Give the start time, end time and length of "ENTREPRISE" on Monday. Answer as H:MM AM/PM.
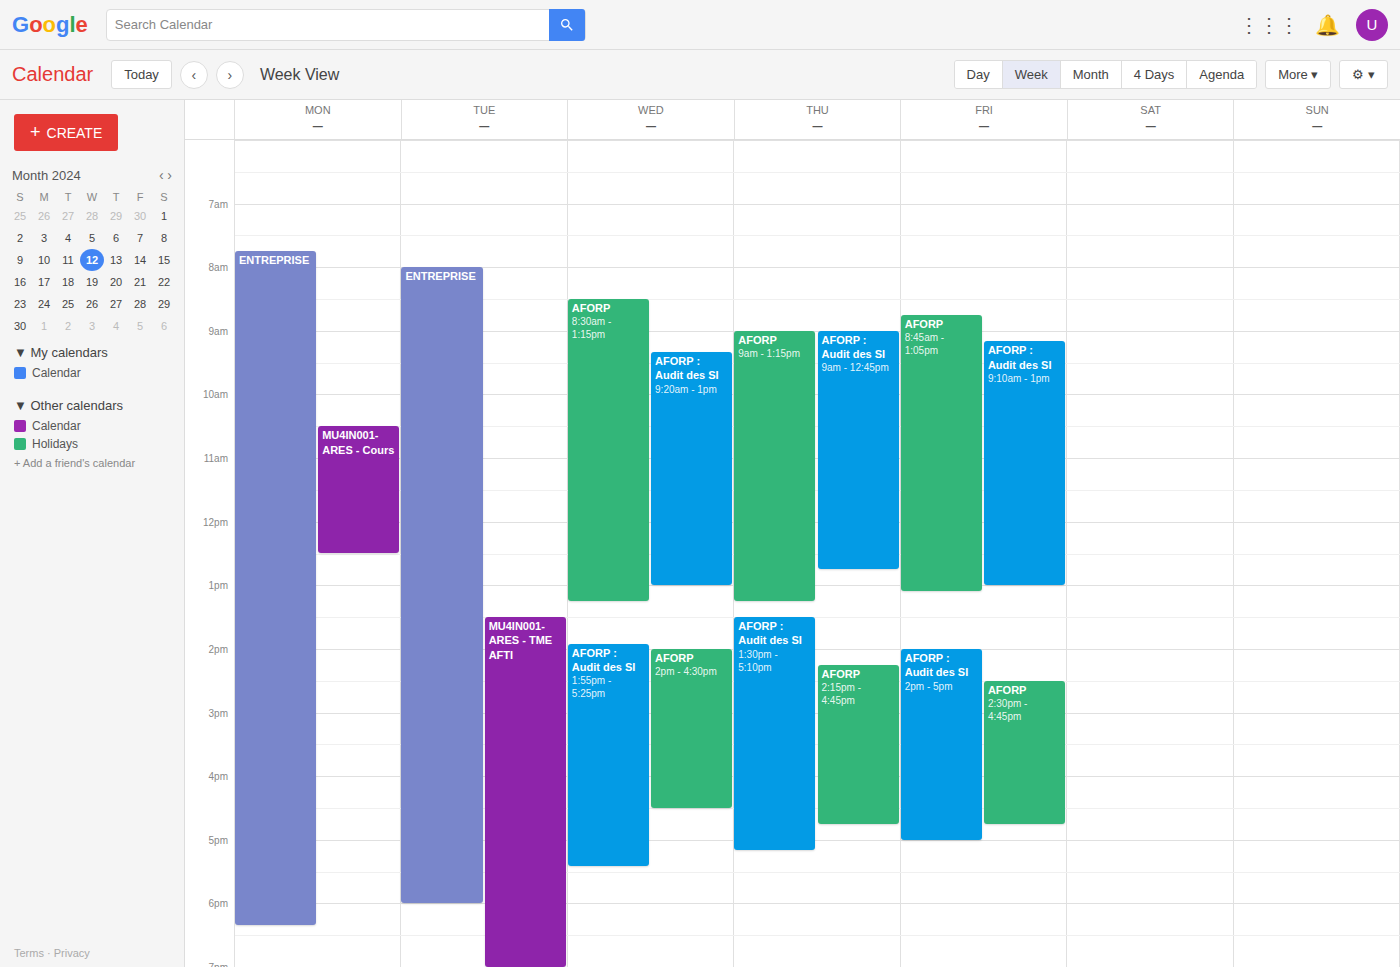
7:45 AM to 6:20 PM, 10 hours 35 minutes